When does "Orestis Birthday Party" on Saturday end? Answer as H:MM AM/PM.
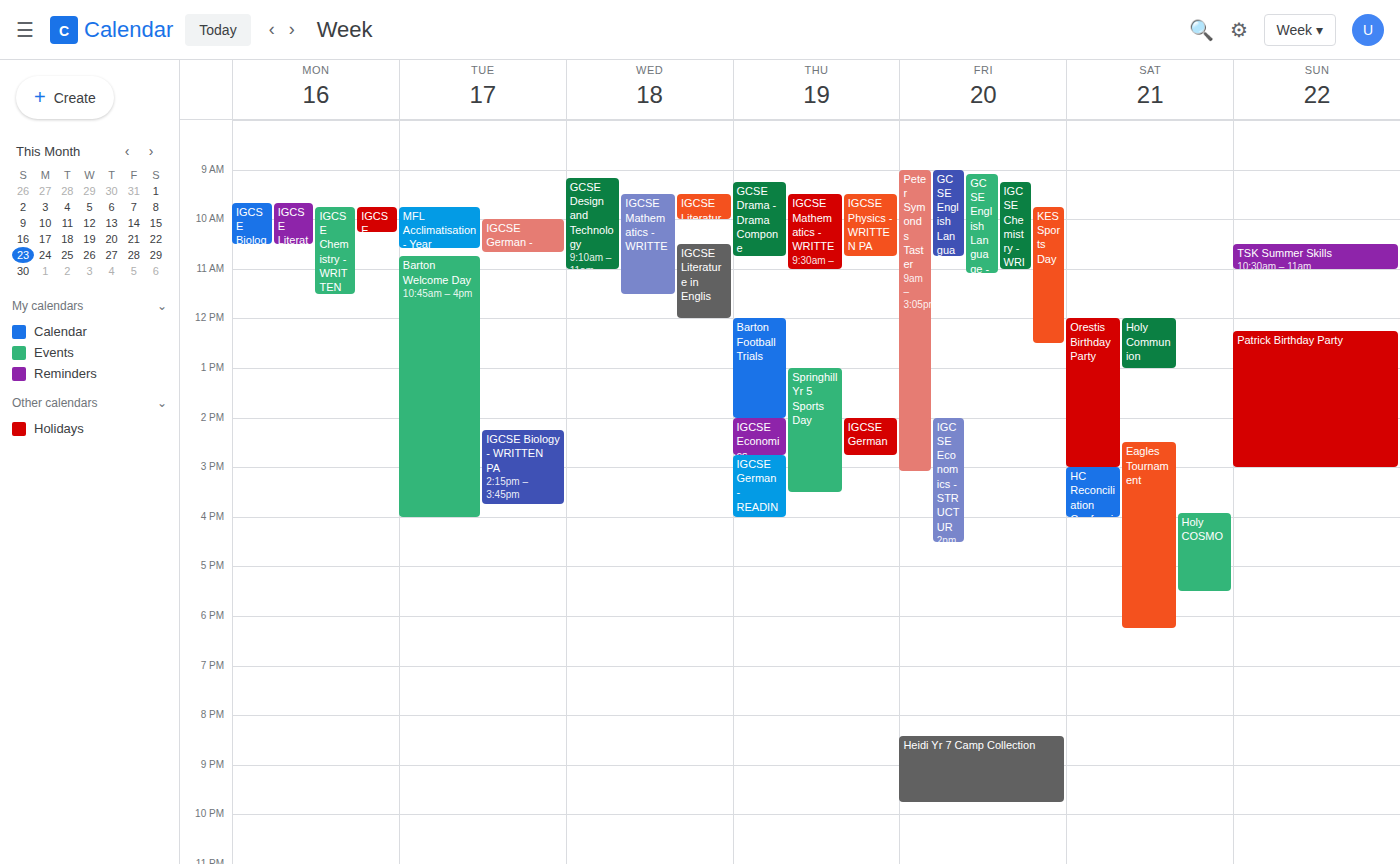
3:00 PM